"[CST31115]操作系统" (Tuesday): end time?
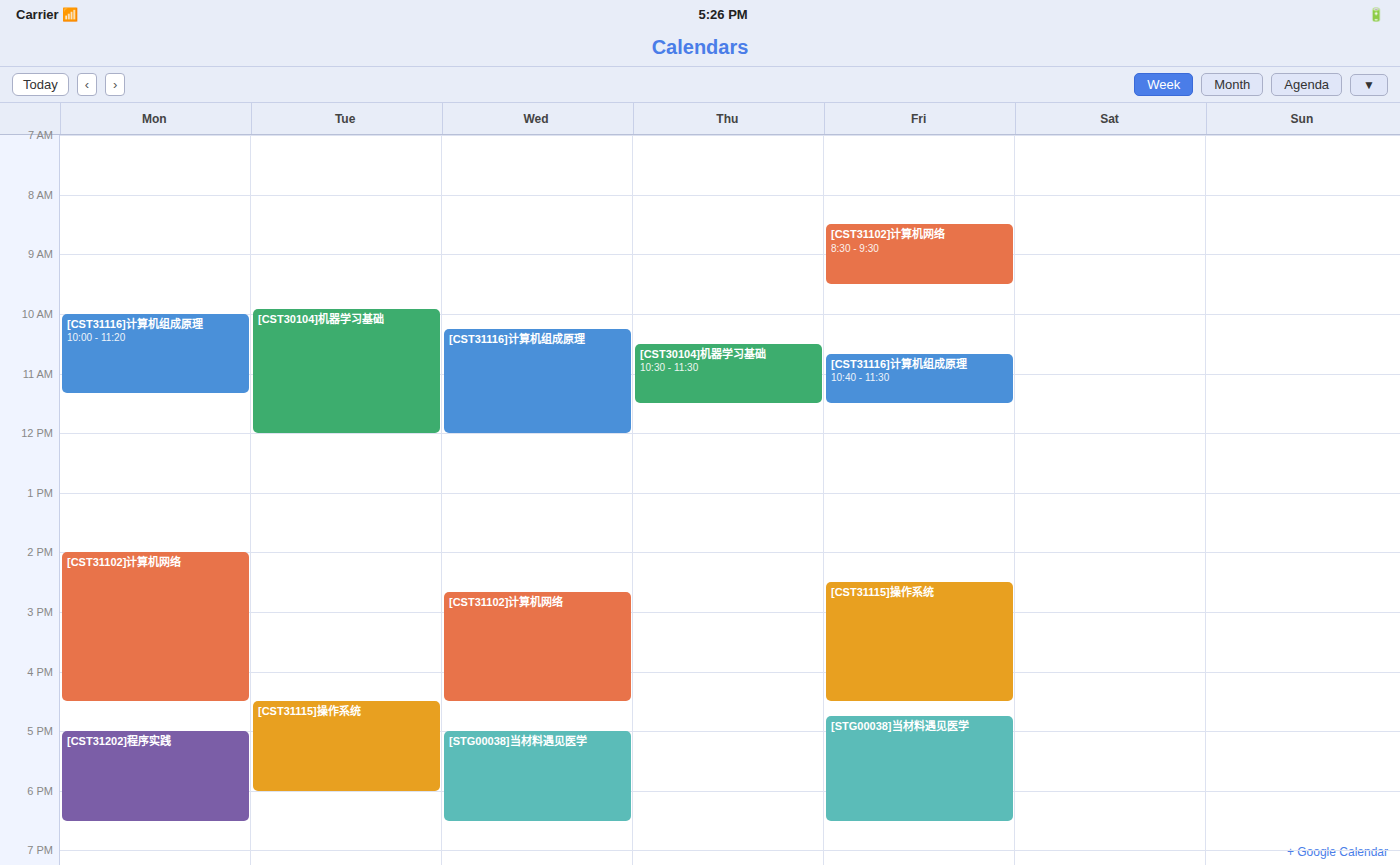
6:00 PM